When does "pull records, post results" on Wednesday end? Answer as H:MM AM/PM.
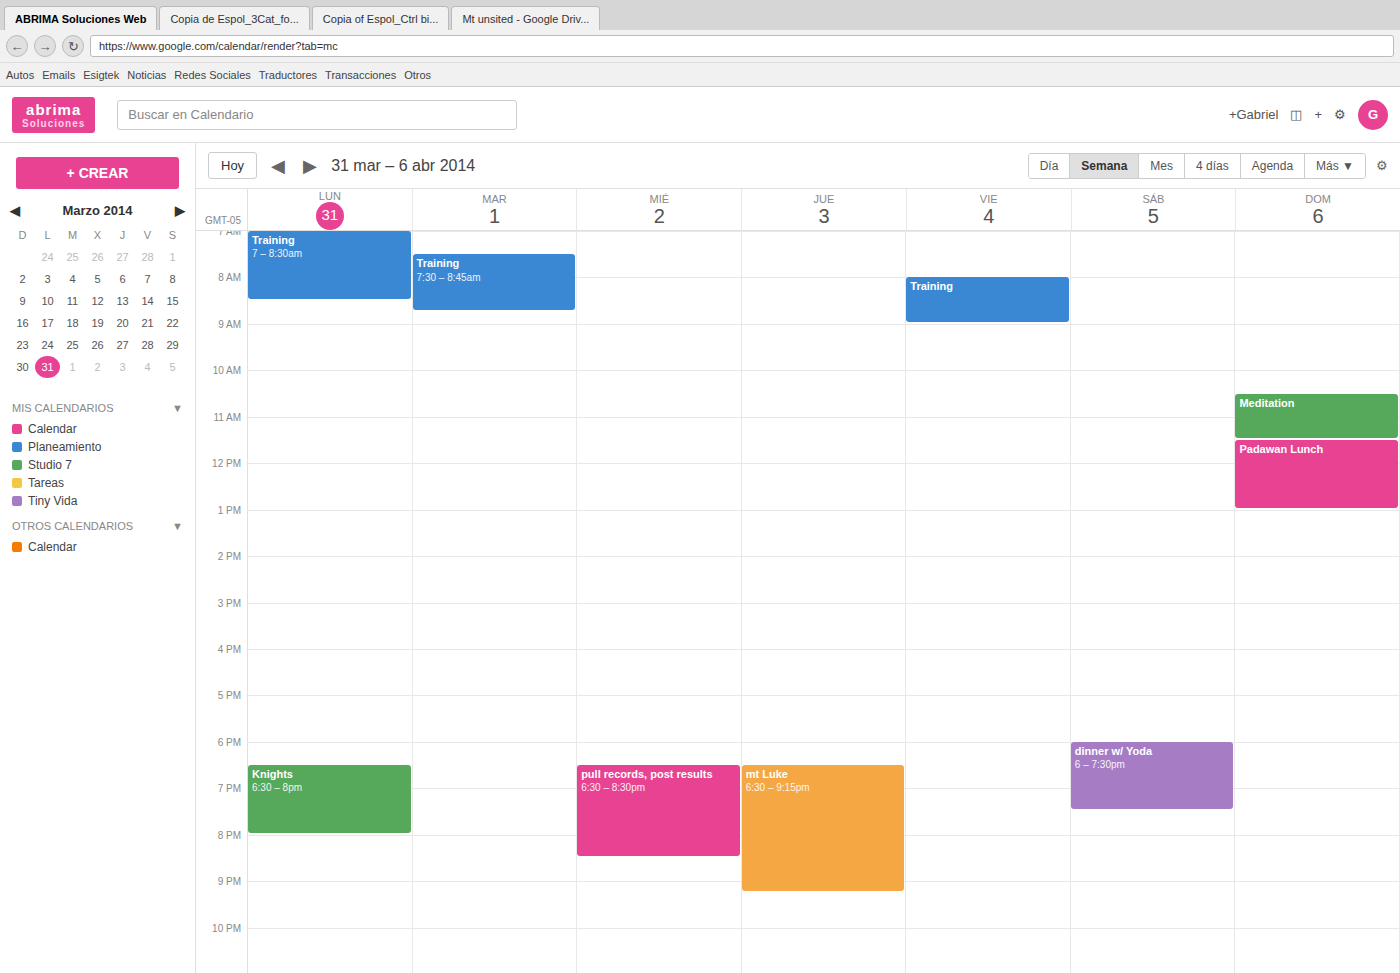
8:30 PM